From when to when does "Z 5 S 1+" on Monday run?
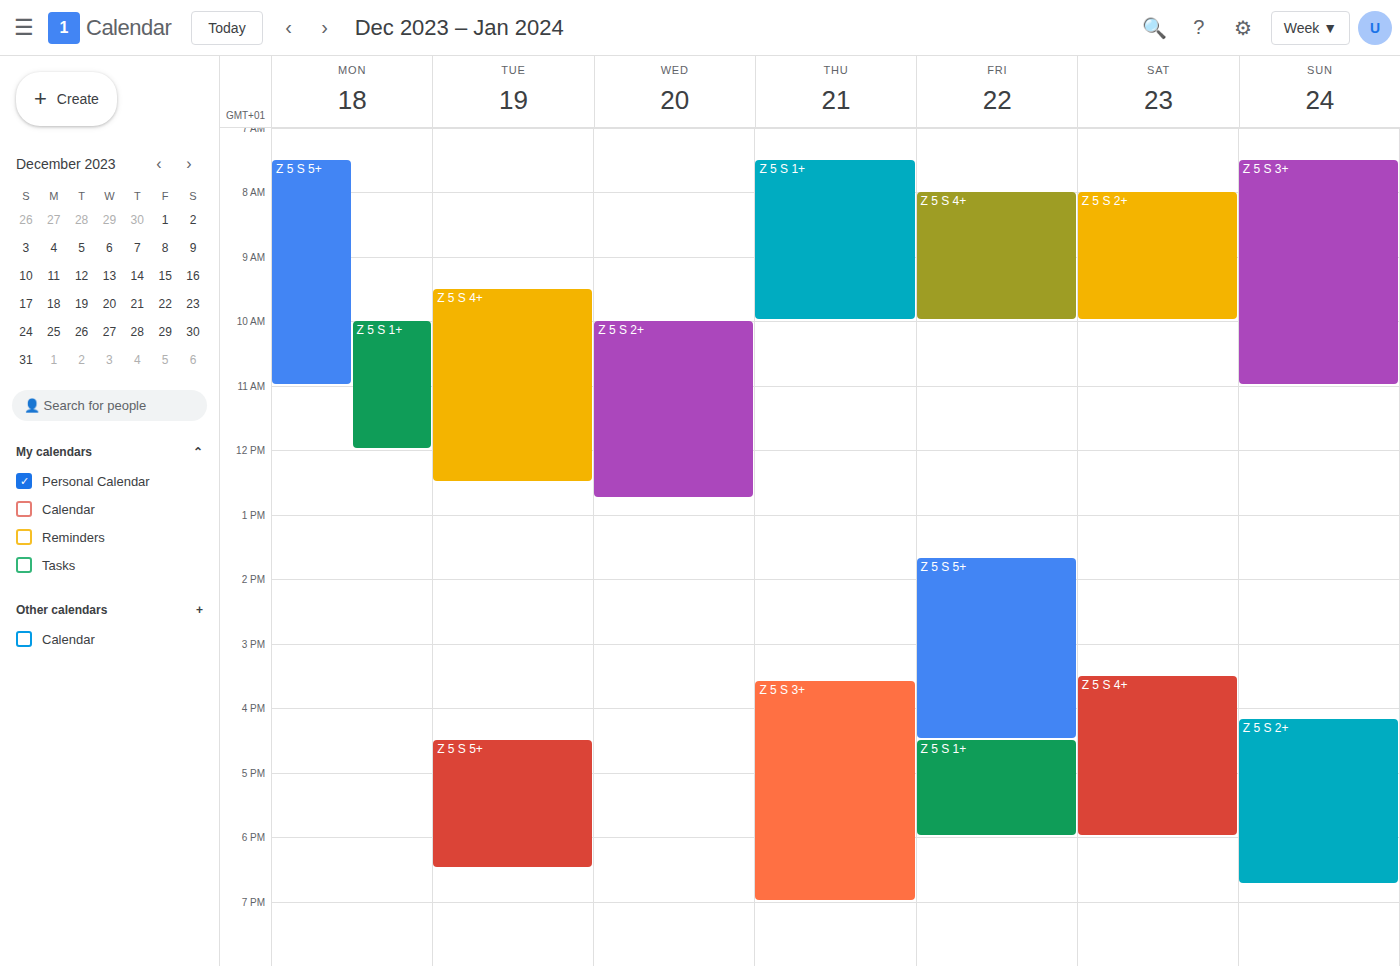
10:00 AM to 12:00 PM